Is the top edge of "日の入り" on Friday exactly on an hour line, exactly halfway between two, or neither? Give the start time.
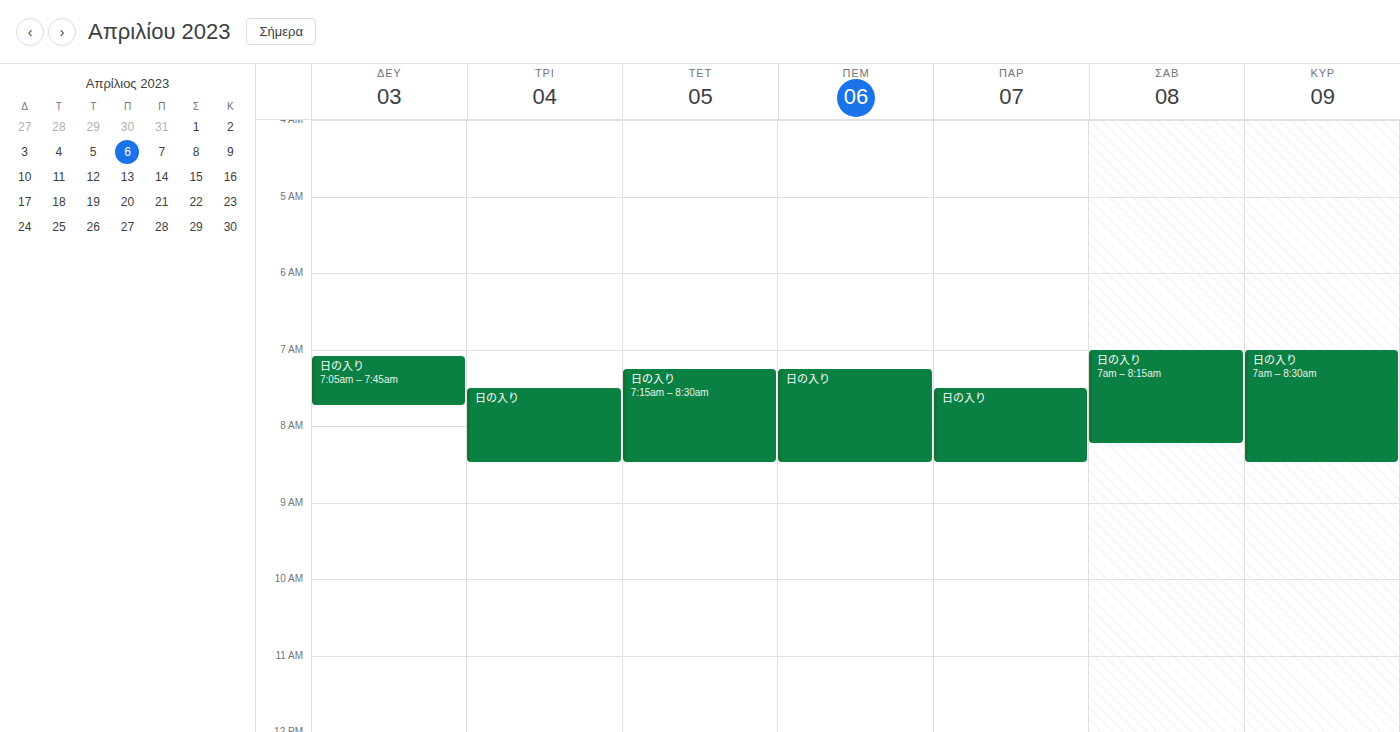
7:30 AM -- halfway between the 7 AM and 8 AM lines.